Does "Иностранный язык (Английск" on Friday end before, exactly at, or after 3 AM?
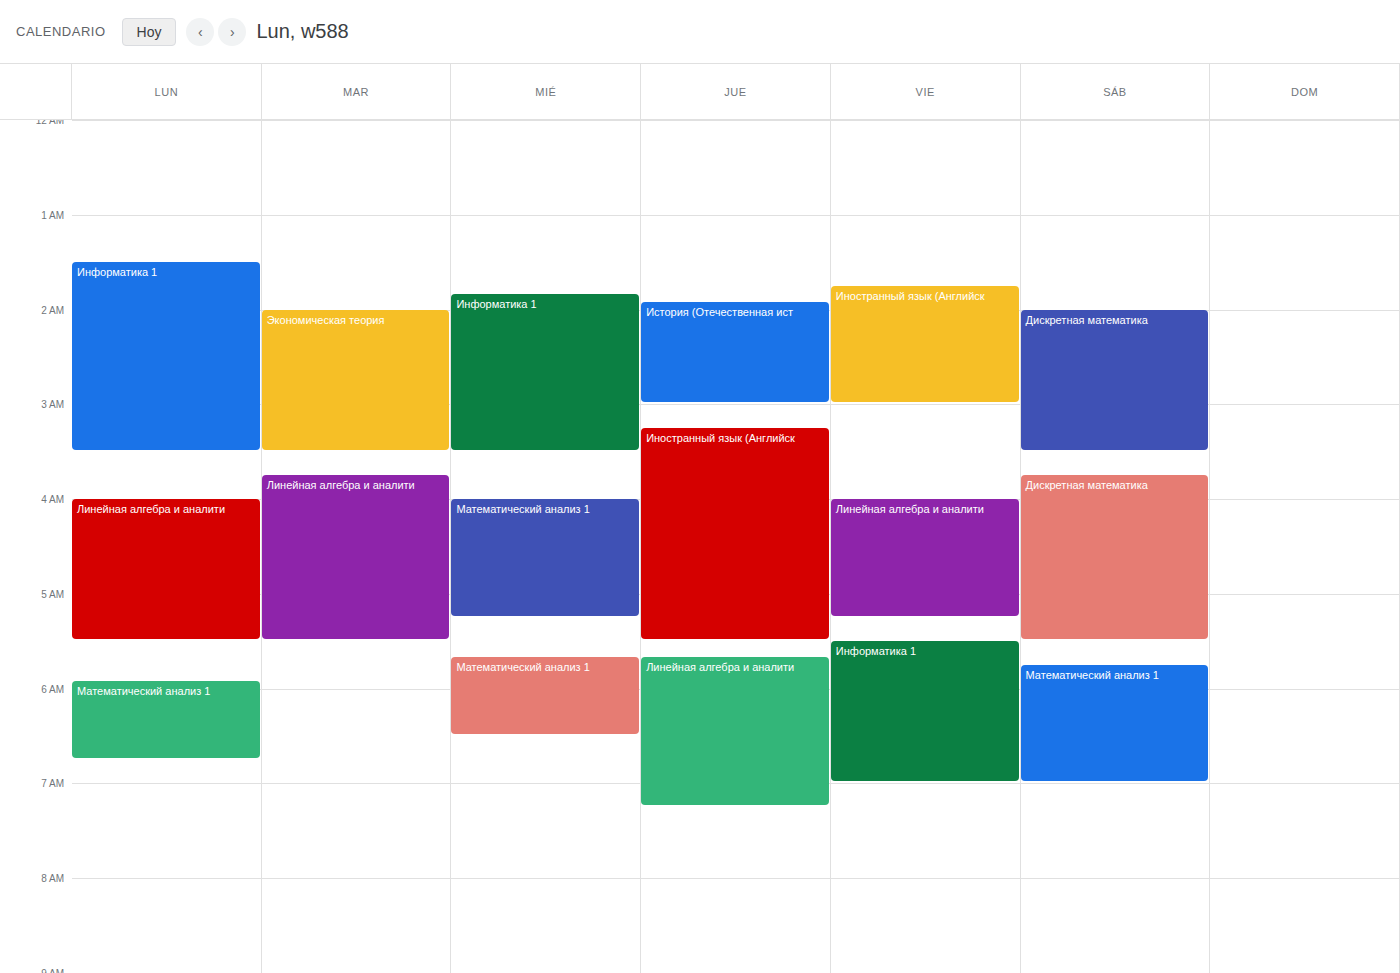
3:00 AM -- exactly at 3 AM, on the 3 AM line.